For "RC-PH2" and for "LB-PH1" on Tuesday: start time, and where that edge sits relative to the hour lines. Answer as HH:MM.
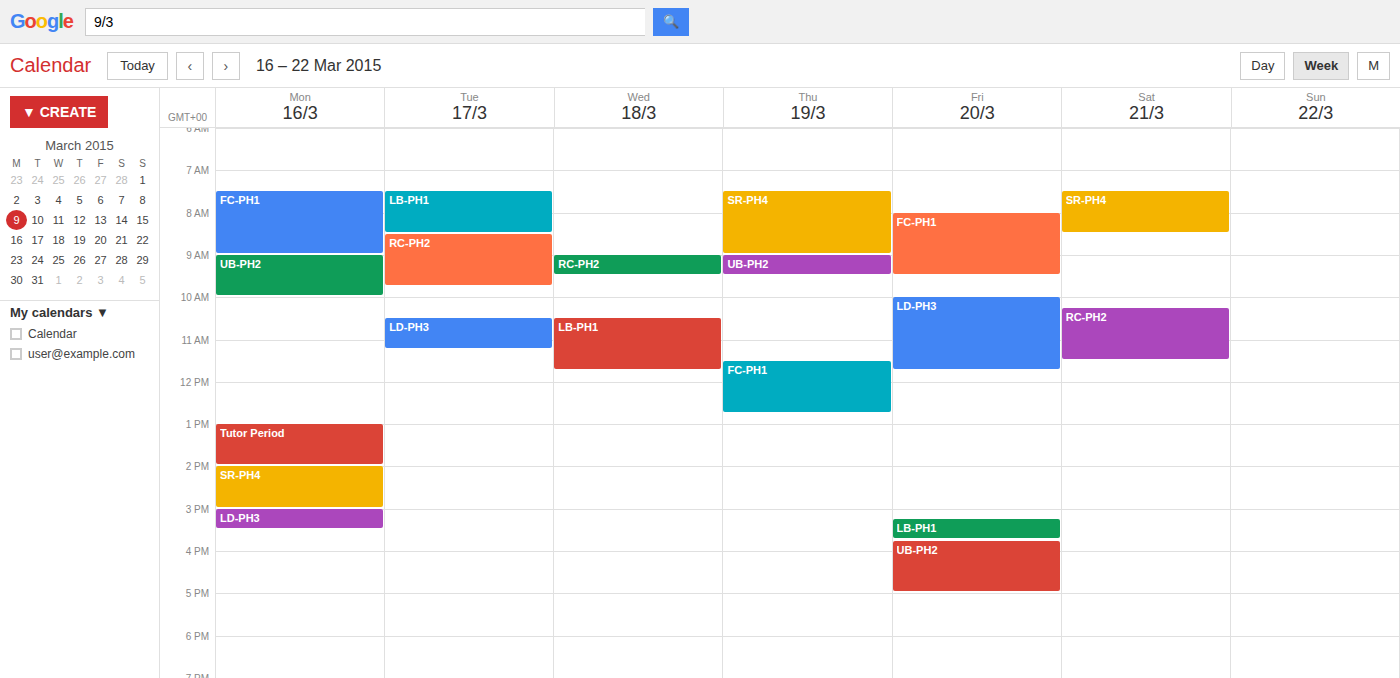
"RC-PH2": 08:30, halfway between the 08:00 and 09:00 lines. "LB-PH1": 07:30, halfway between the 07:00 and 08:00 lines.